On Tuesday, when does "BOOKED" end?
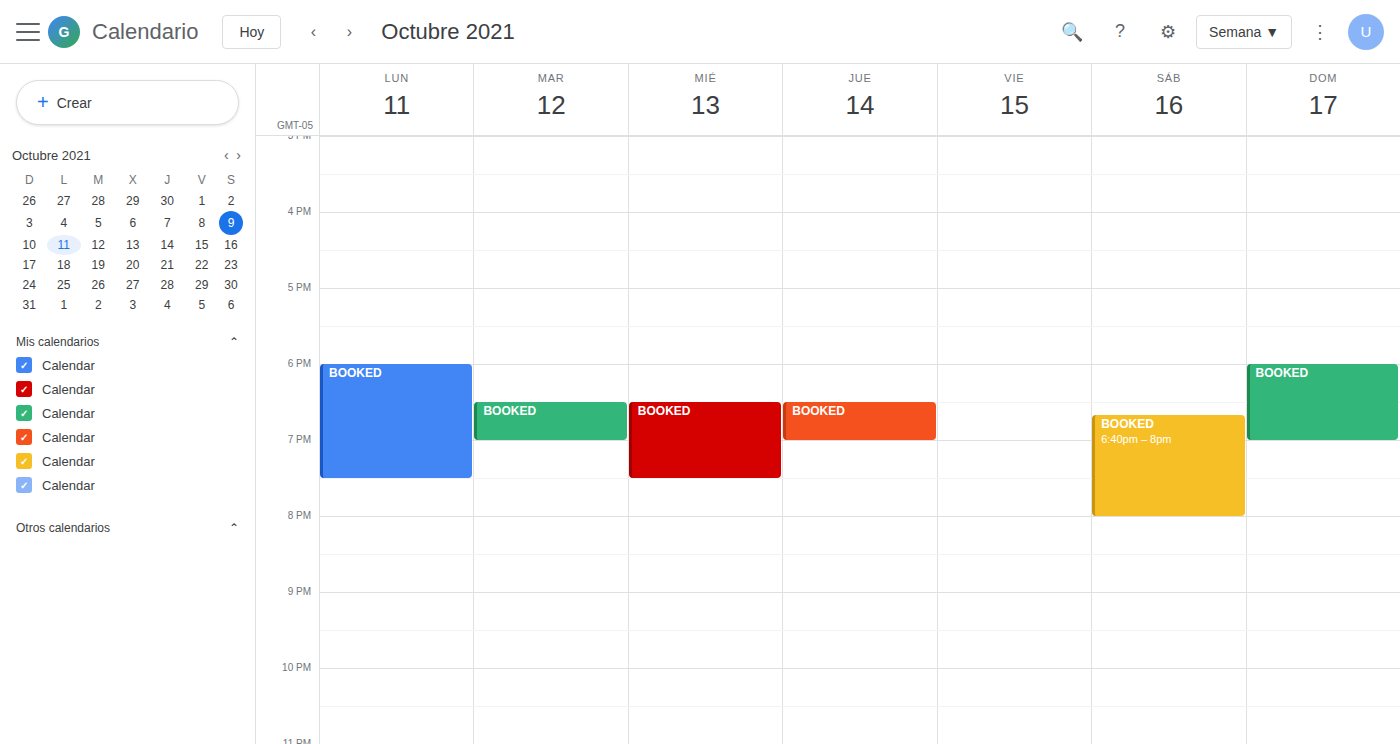
19:00